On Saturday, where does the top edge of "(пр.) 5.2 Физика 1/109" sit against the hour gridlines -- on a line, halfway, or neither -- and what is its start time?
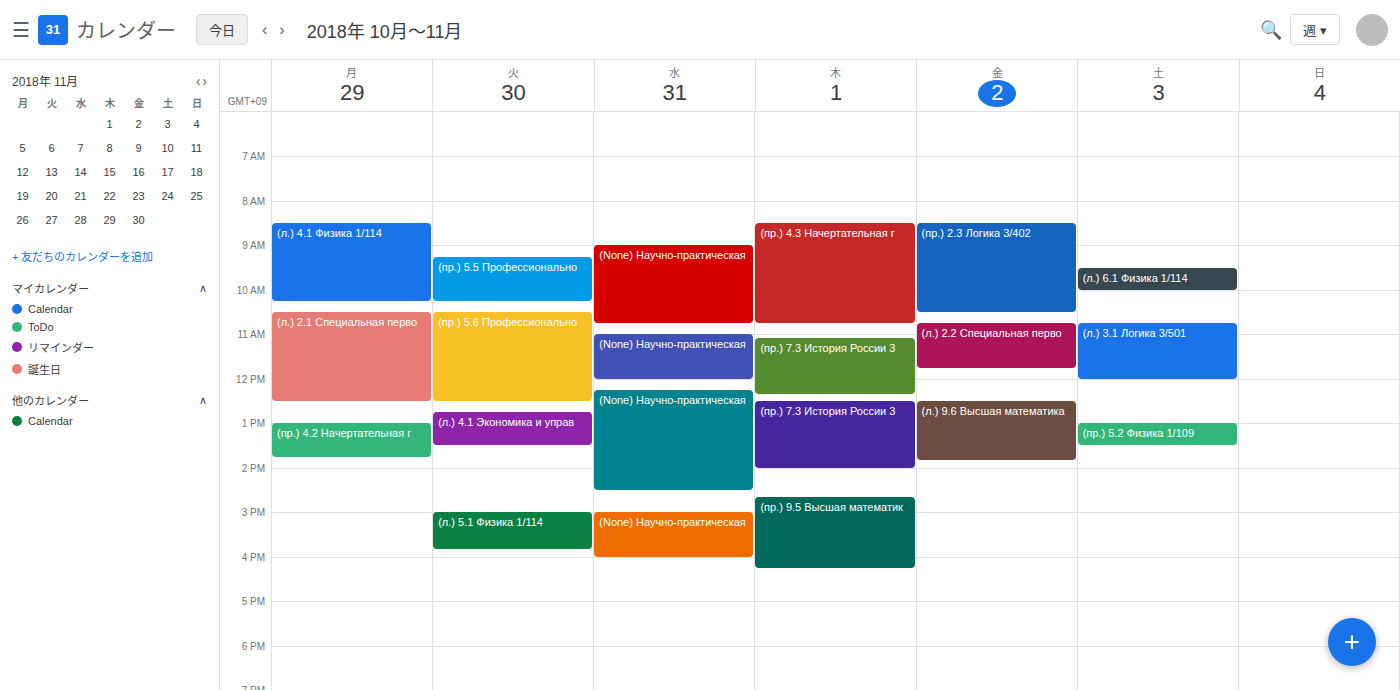
1:00 PM -- exactly on the 1 PM line.